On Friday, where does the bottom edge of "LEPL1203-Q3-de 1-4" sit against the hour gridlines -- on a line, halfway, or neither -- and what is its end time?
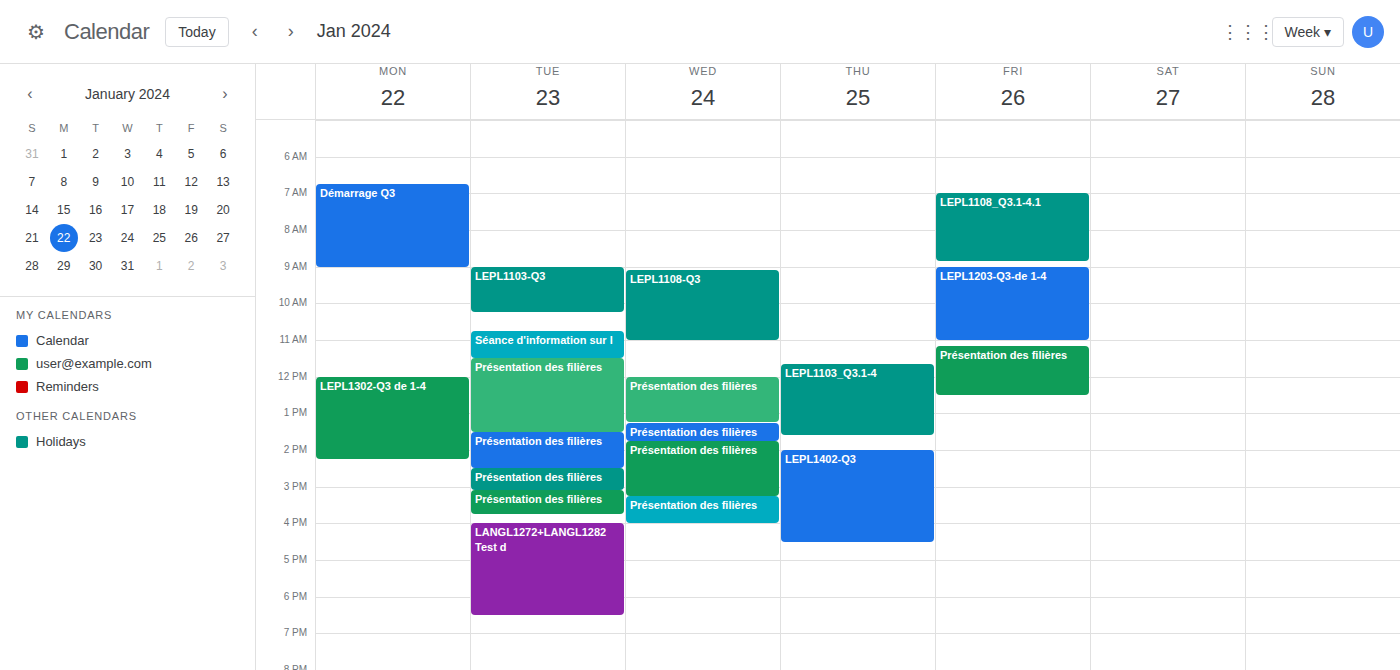
11:00 AM -- exactly on the 11 AM line.